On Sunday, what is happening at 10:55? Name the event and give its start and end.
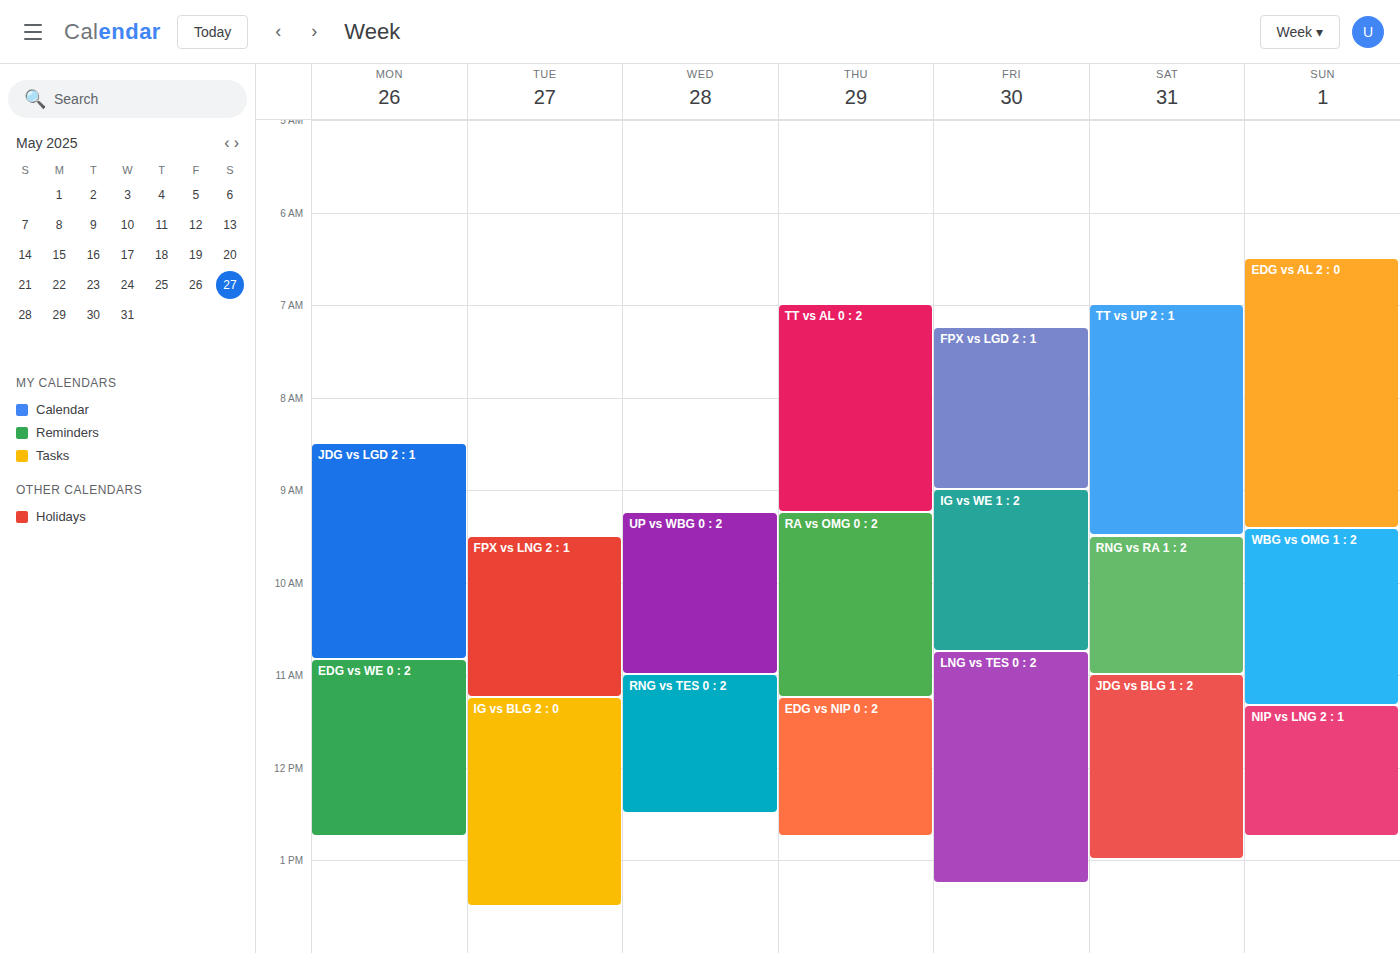
"WBG vs OMG 1 : 2", 09:25 to 11:20